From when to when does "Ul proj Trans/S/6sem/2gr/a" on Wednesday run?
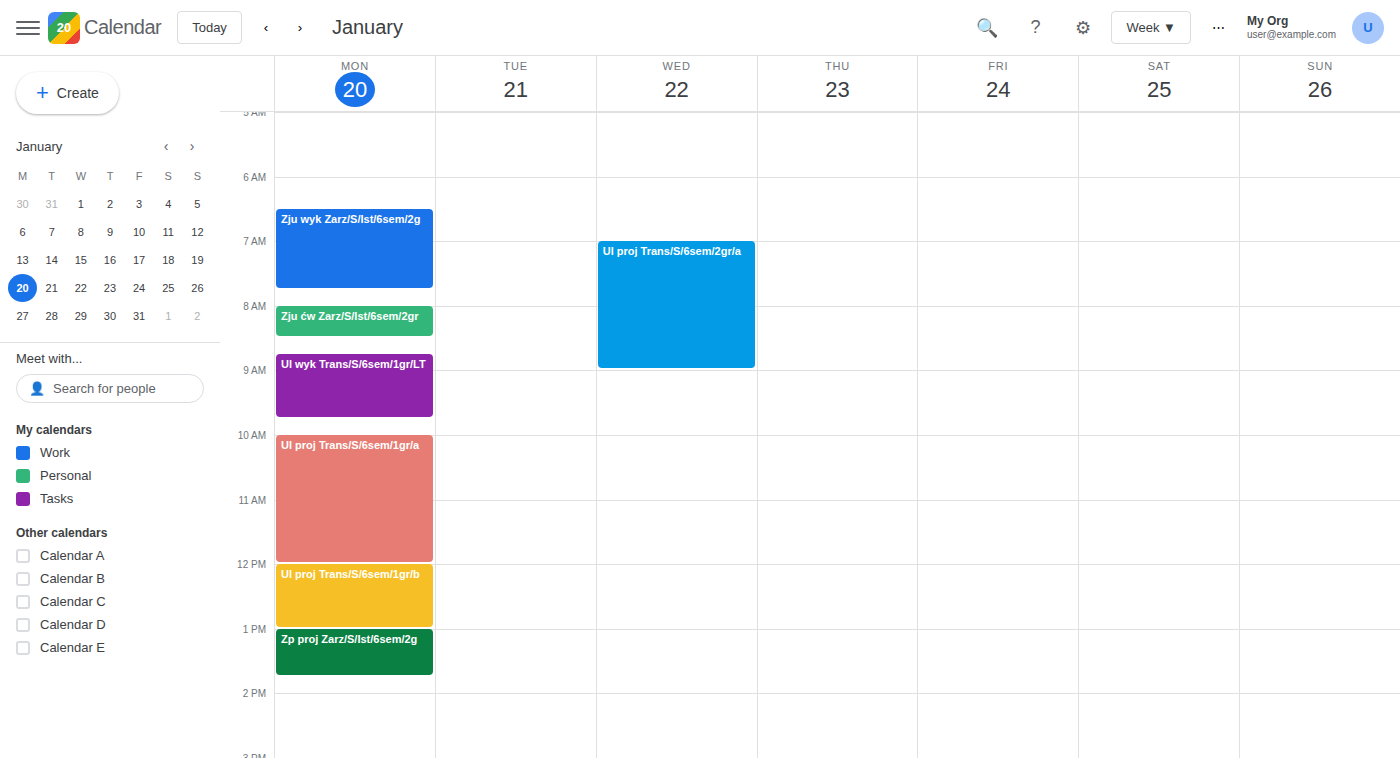
7:00 AM to 9:00 AM